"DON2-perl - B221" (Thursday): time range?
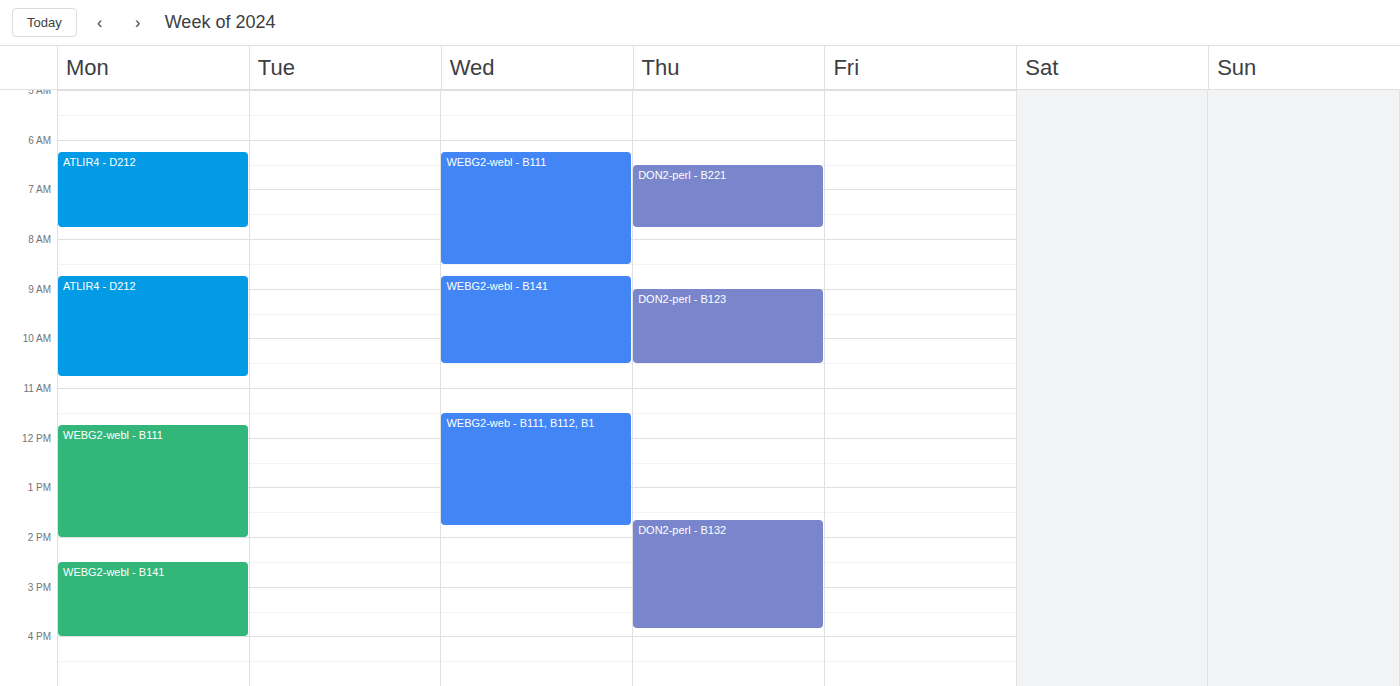
6:30 AM to 7:45 AM